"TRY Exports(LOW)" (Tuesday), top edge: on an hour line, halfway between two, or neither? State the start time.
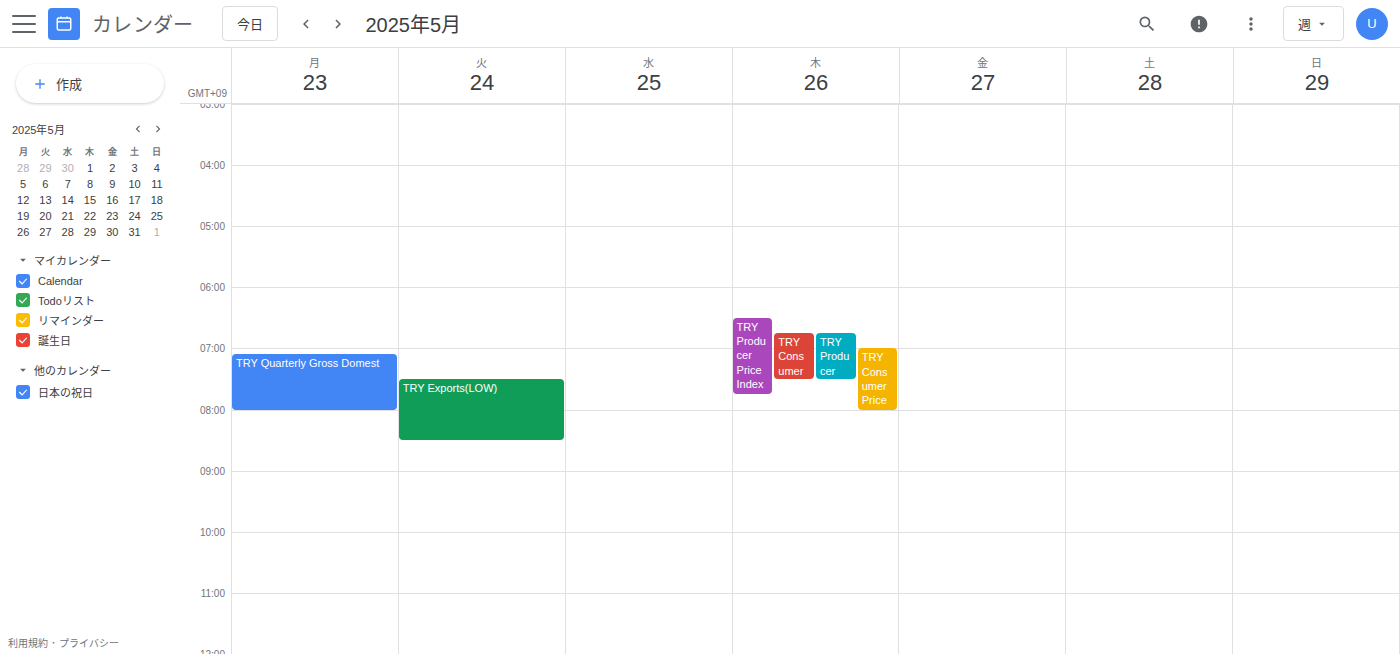
7:30 AM -- halfway between the 7 AM and 8 AM lines.